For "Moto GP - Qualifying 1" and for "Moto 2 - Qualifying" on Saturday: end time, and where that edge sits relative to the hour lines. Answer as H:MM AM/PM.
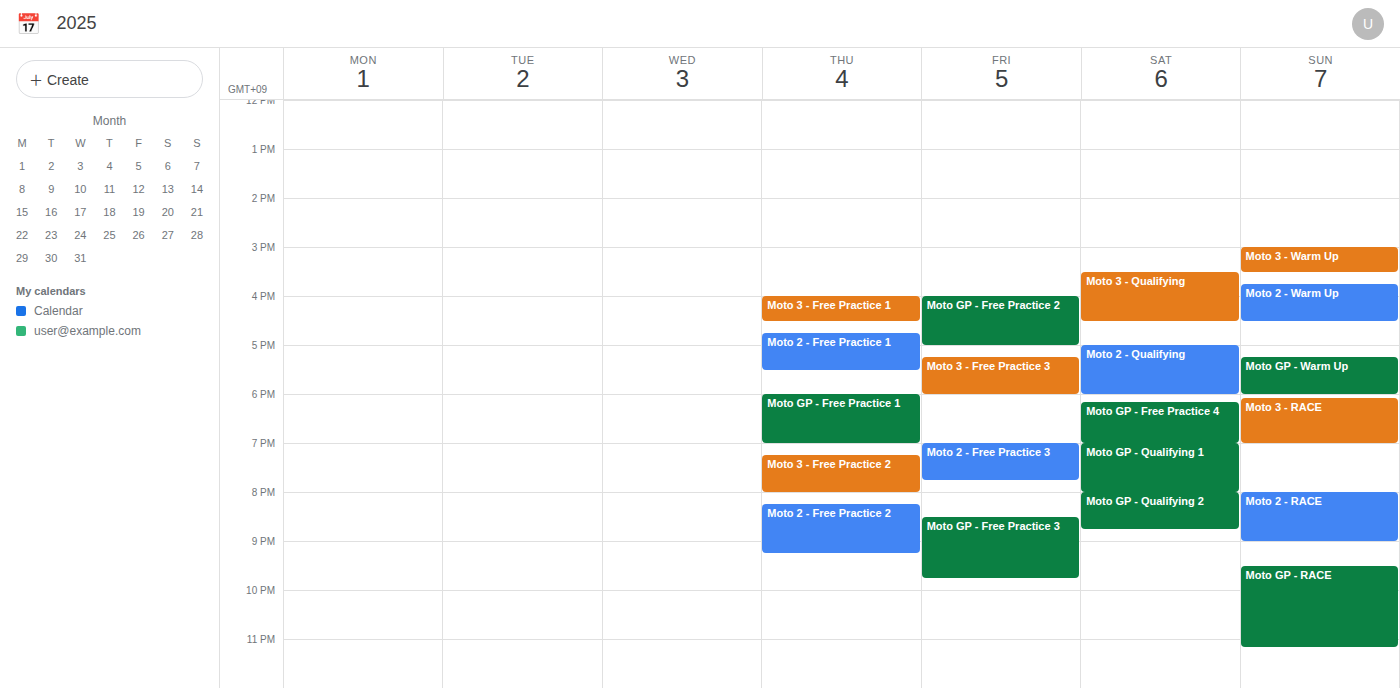
"Moto GP - Qualifying 1": 8:00 PM, exactly on the 8 PM line. "Moto 2 - Qualifying": 6:00 PM, exactly on the 6 PM line.